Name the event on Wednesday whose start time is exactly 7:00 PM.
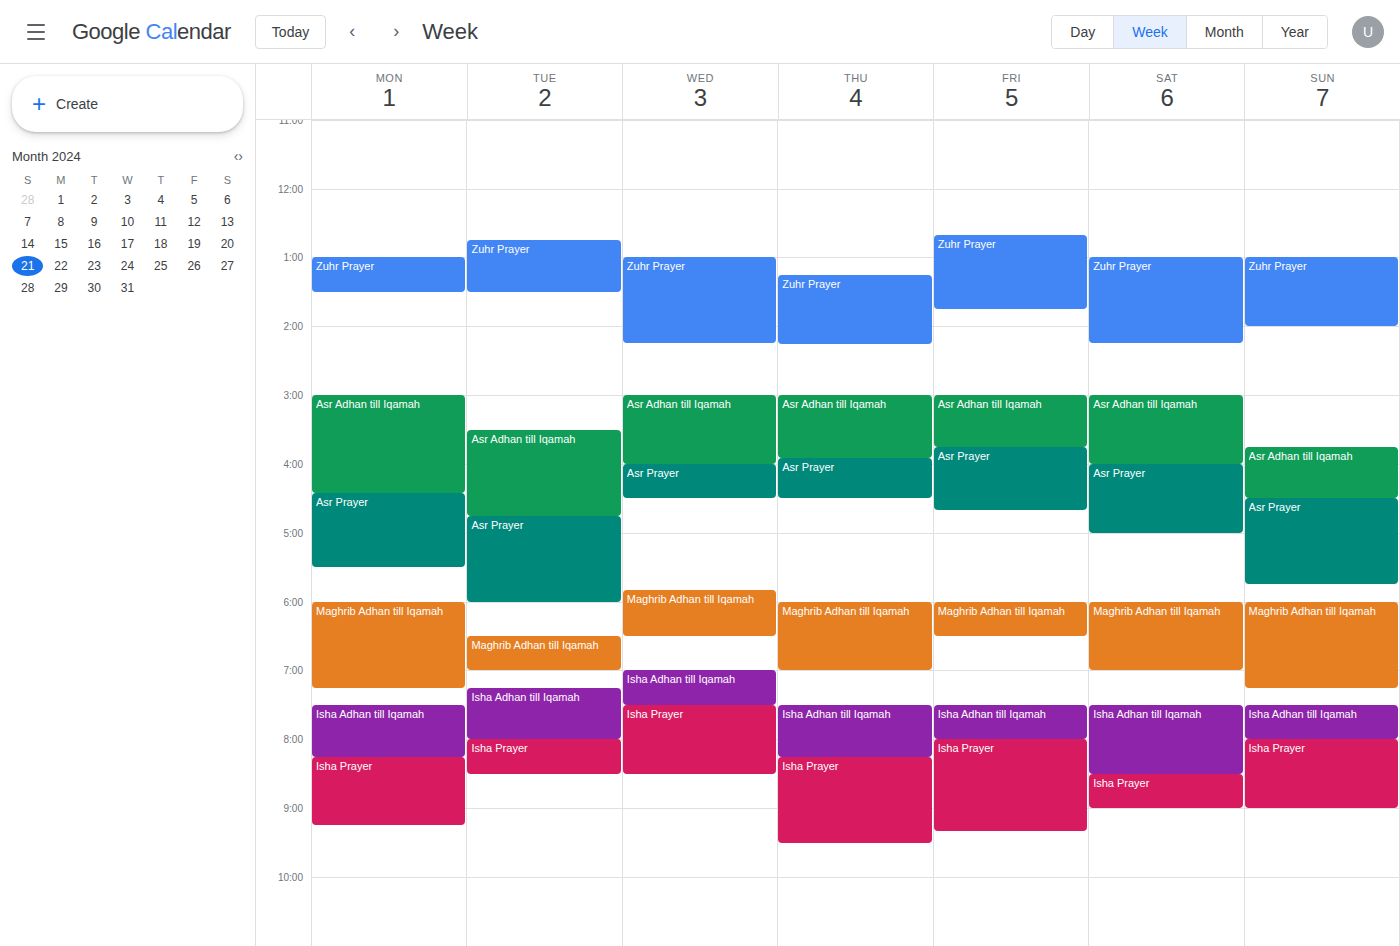
"Isha Adhan till Iqamah"